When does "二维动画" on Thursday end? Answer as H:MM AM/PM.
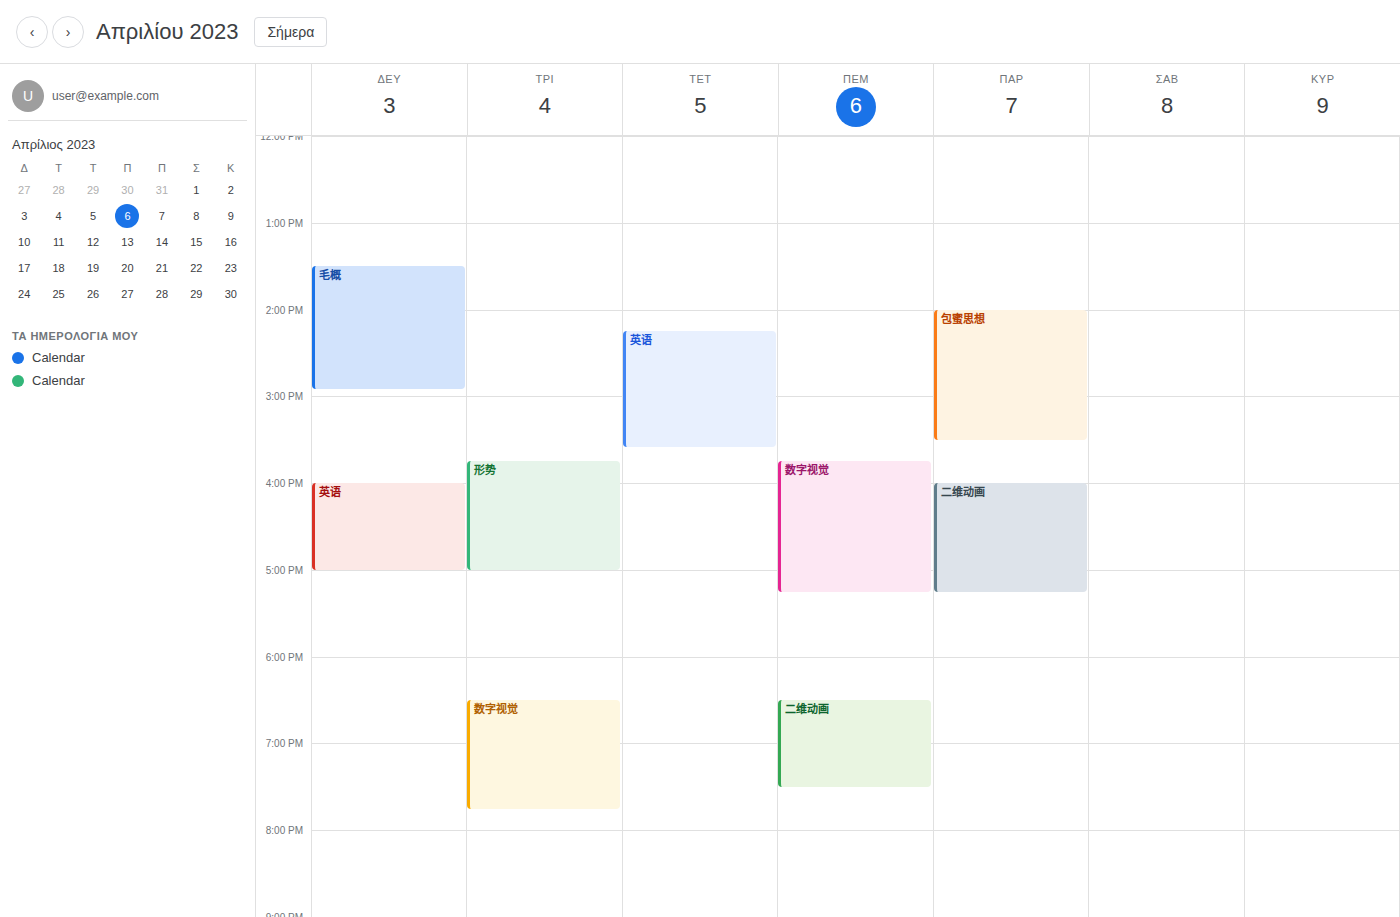
7:30 PM